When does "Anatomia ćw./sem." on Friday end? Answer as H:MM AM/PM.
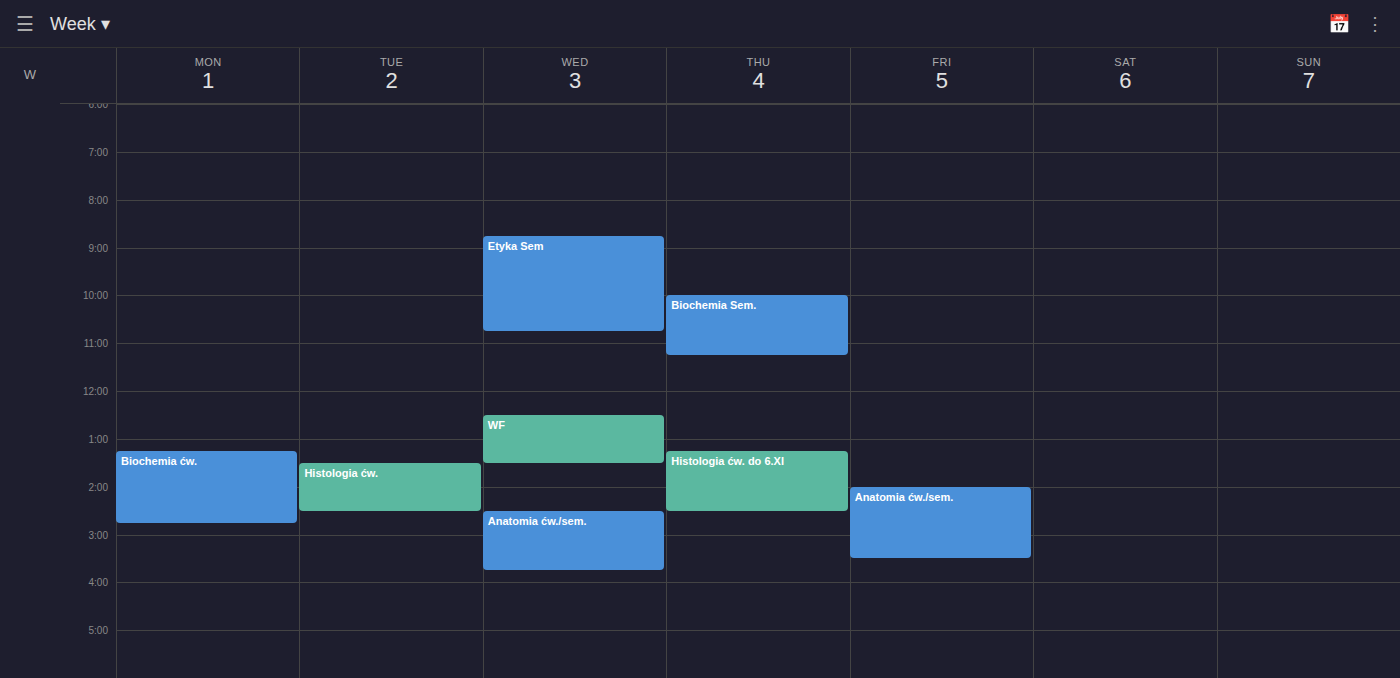
3:30 PM